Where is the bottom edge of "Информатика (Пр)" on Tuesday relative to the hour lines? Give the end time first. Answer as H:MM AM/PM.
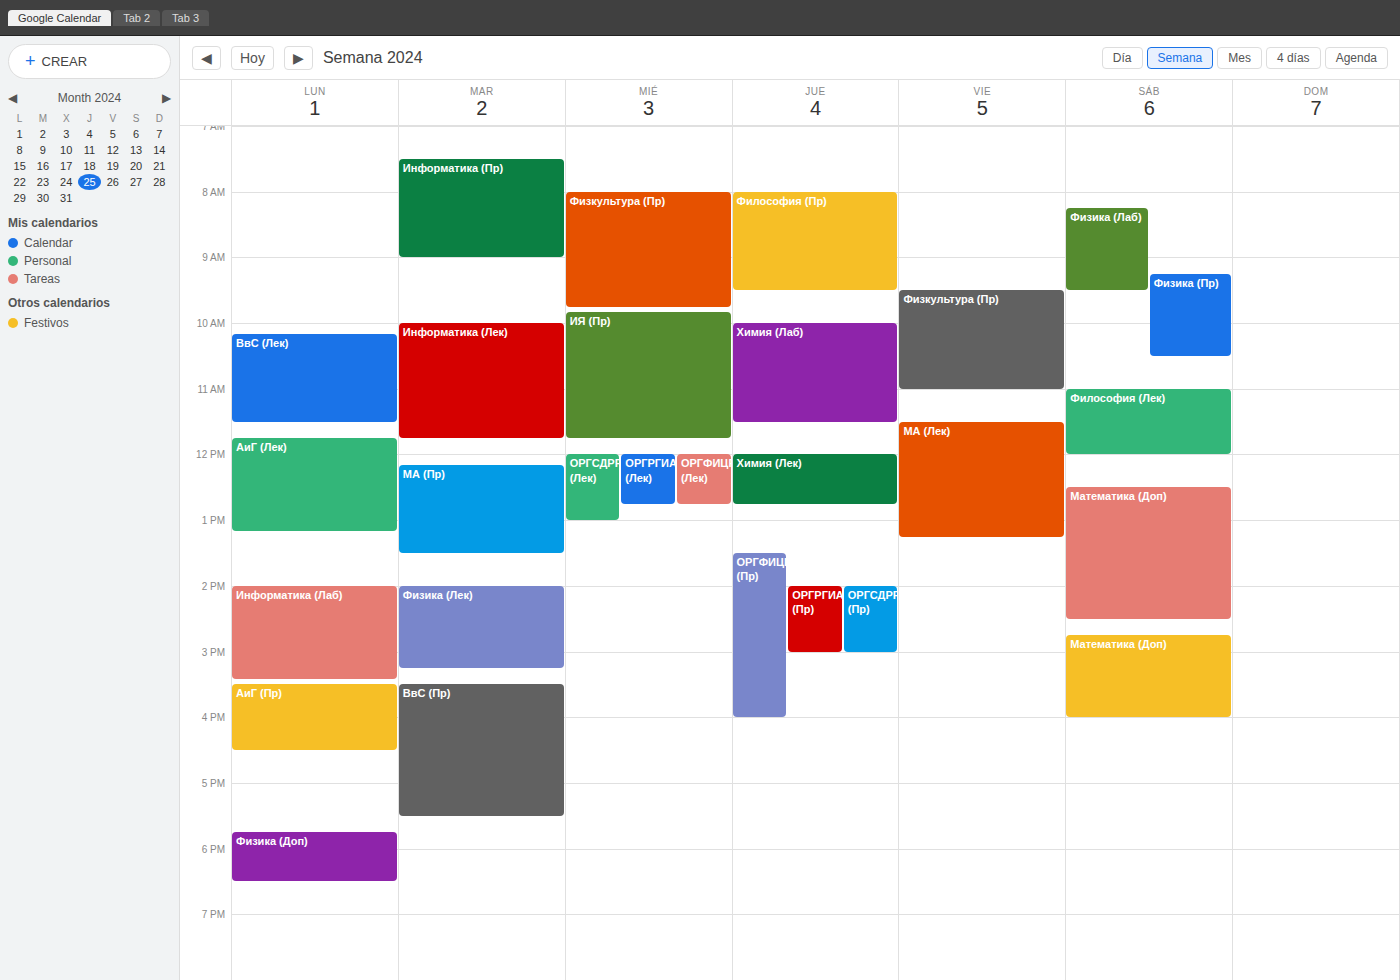
9:00 AM -- exactly on the 9 AM line.